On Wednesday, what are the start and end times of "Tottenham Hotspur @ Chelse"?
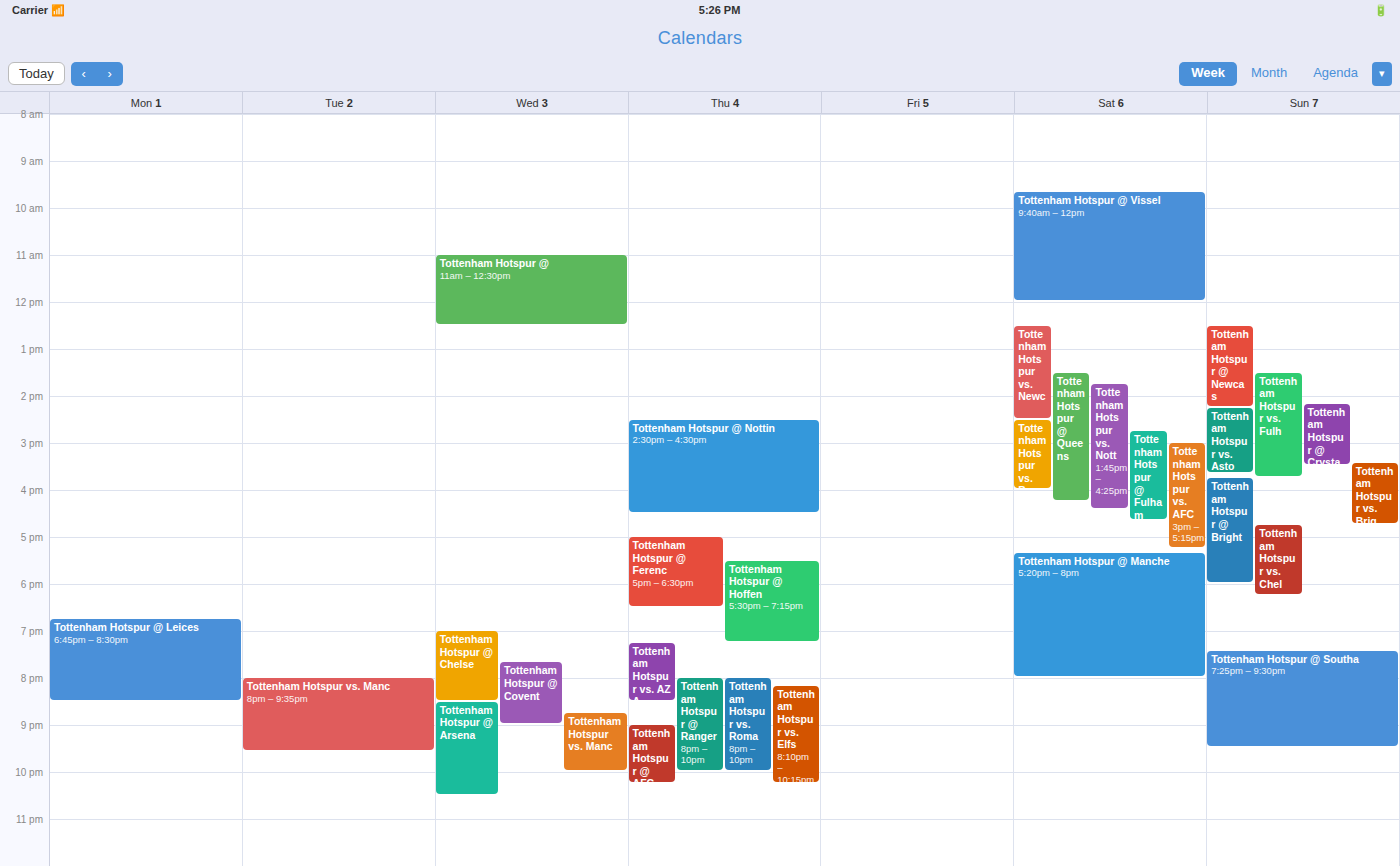
7:00 PM to 8:30 PM